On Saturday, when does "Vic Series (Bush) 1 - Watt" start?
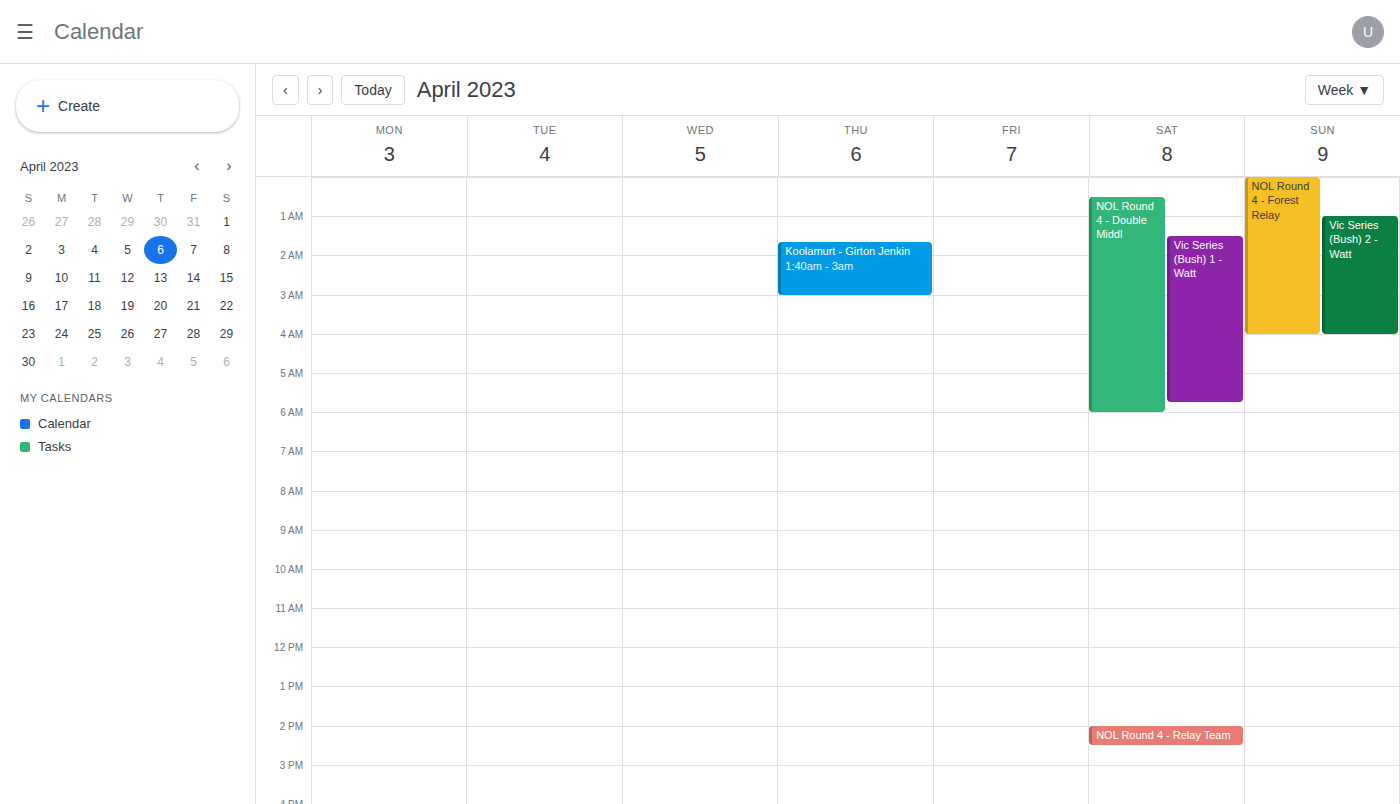
1:30 AM